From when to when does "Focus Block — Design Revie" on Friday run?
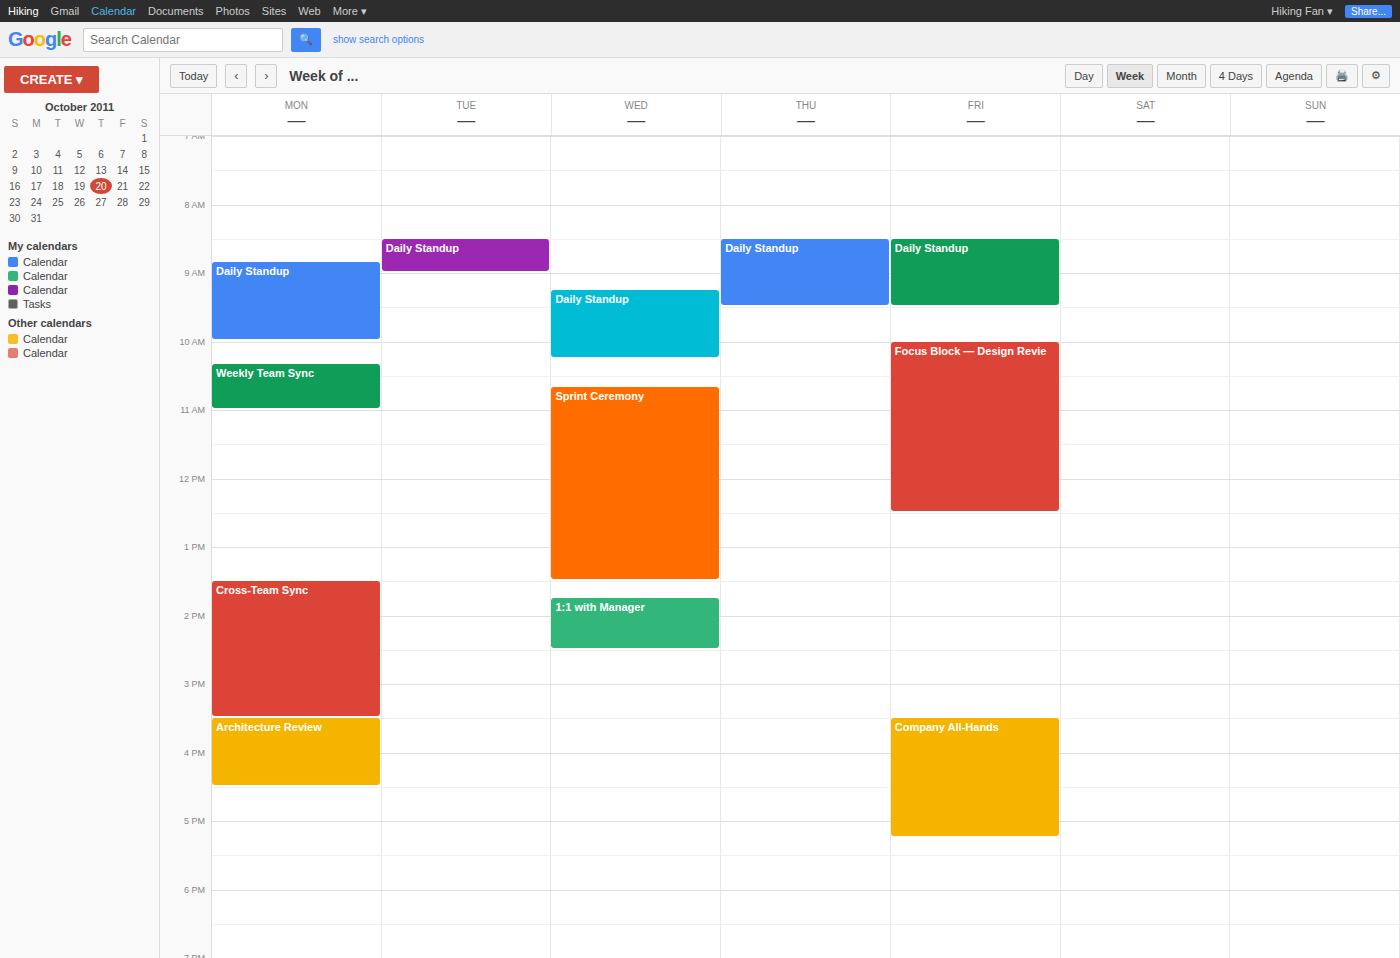
10:00 to 12:30